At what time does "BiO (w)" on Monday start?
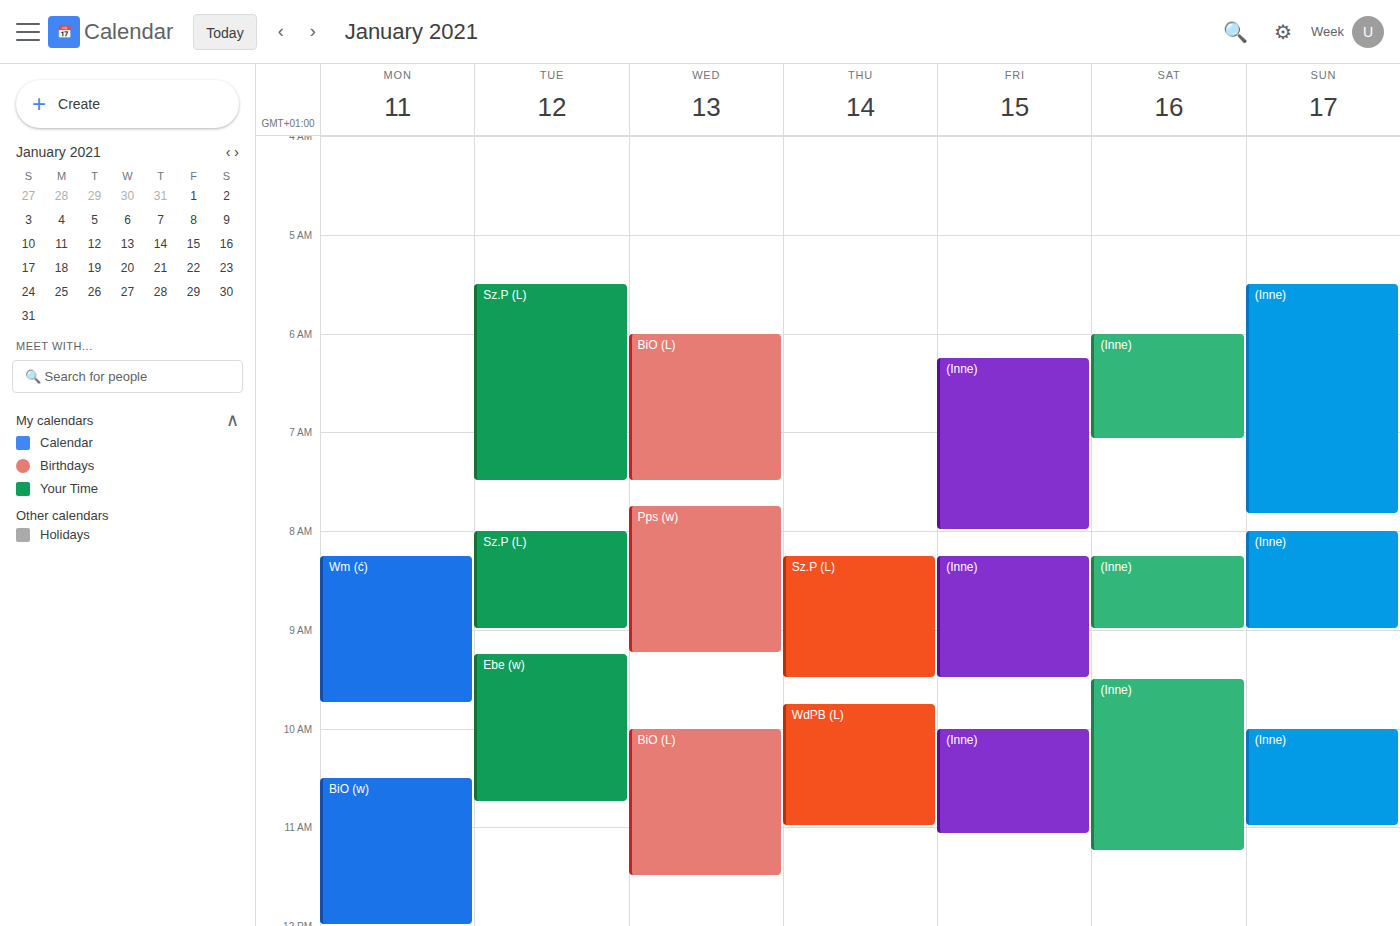
10:30 AM